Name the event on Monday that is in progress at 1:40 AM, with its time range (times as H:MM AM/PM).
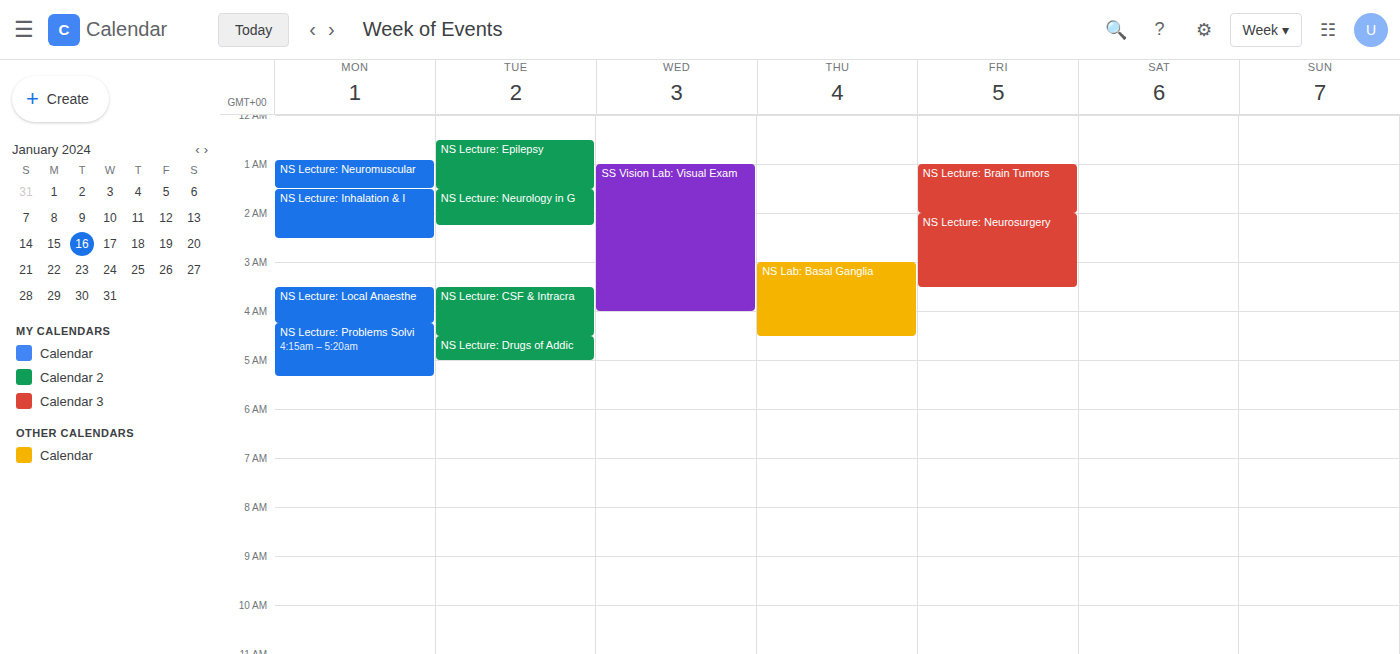
"NS Lecture: Inhalation & I", 1:30 AM to 2:30 AM